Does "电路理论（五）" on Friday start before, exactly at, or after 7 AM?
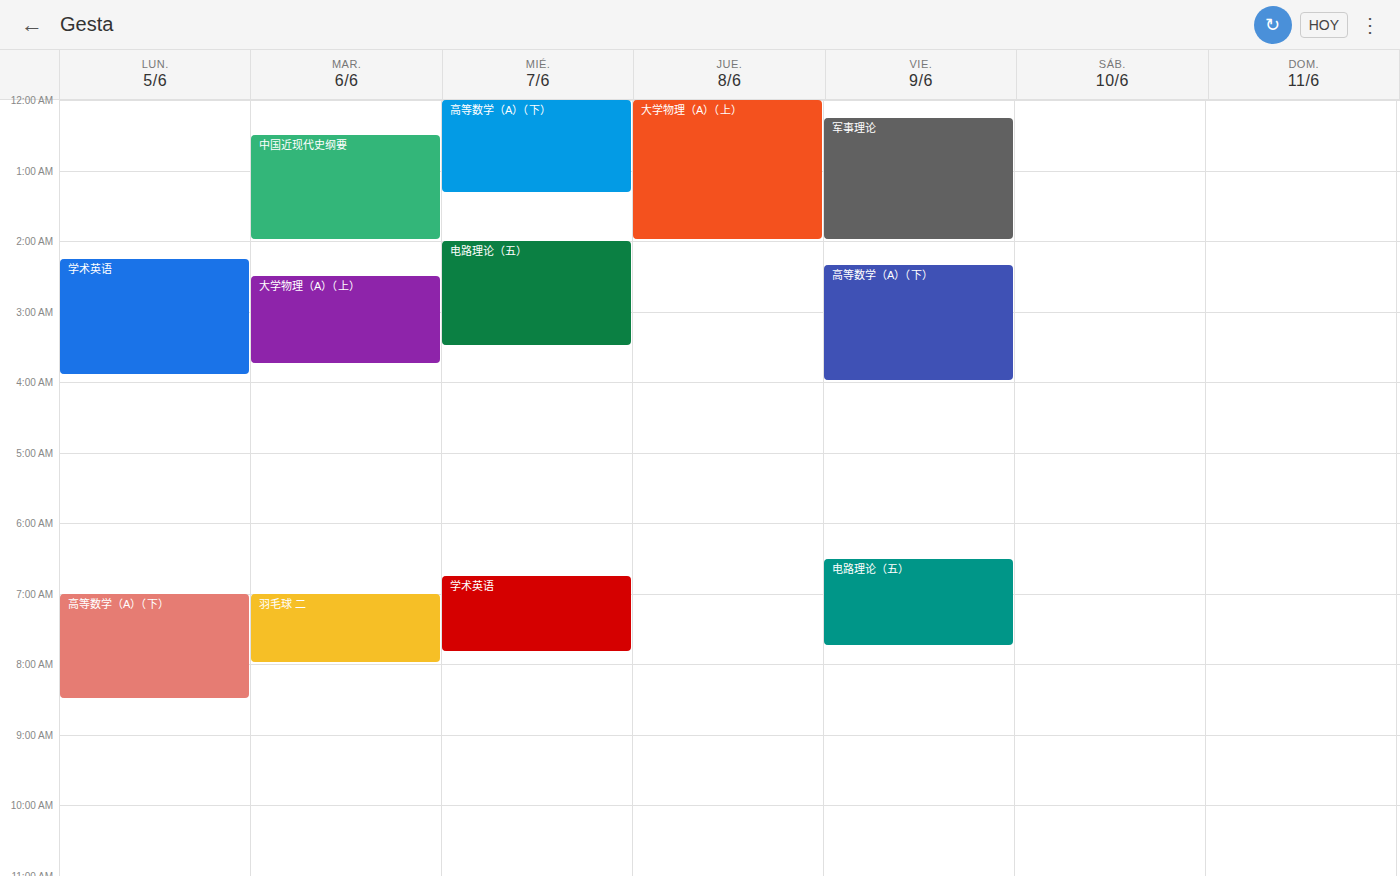
6:30 AM -- before 7 AM, 30 minutes above the 7 AM line.